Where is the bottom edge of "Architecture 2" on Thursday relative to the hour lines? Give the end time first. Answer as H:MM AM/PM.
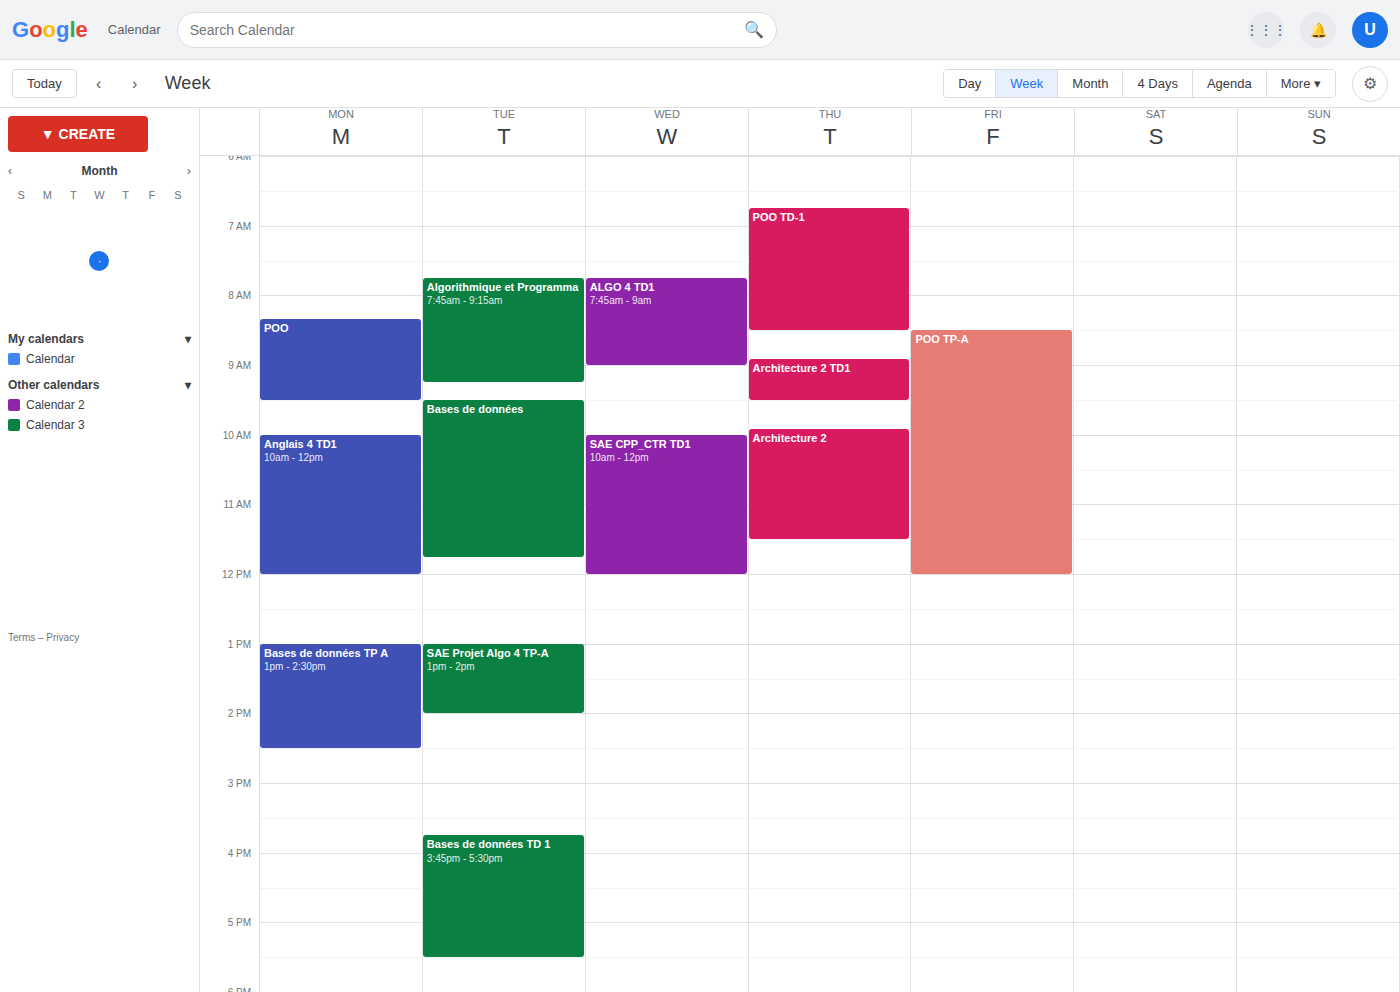
11:30 AM -- halfway between the 11 AM and 12 PM lines.